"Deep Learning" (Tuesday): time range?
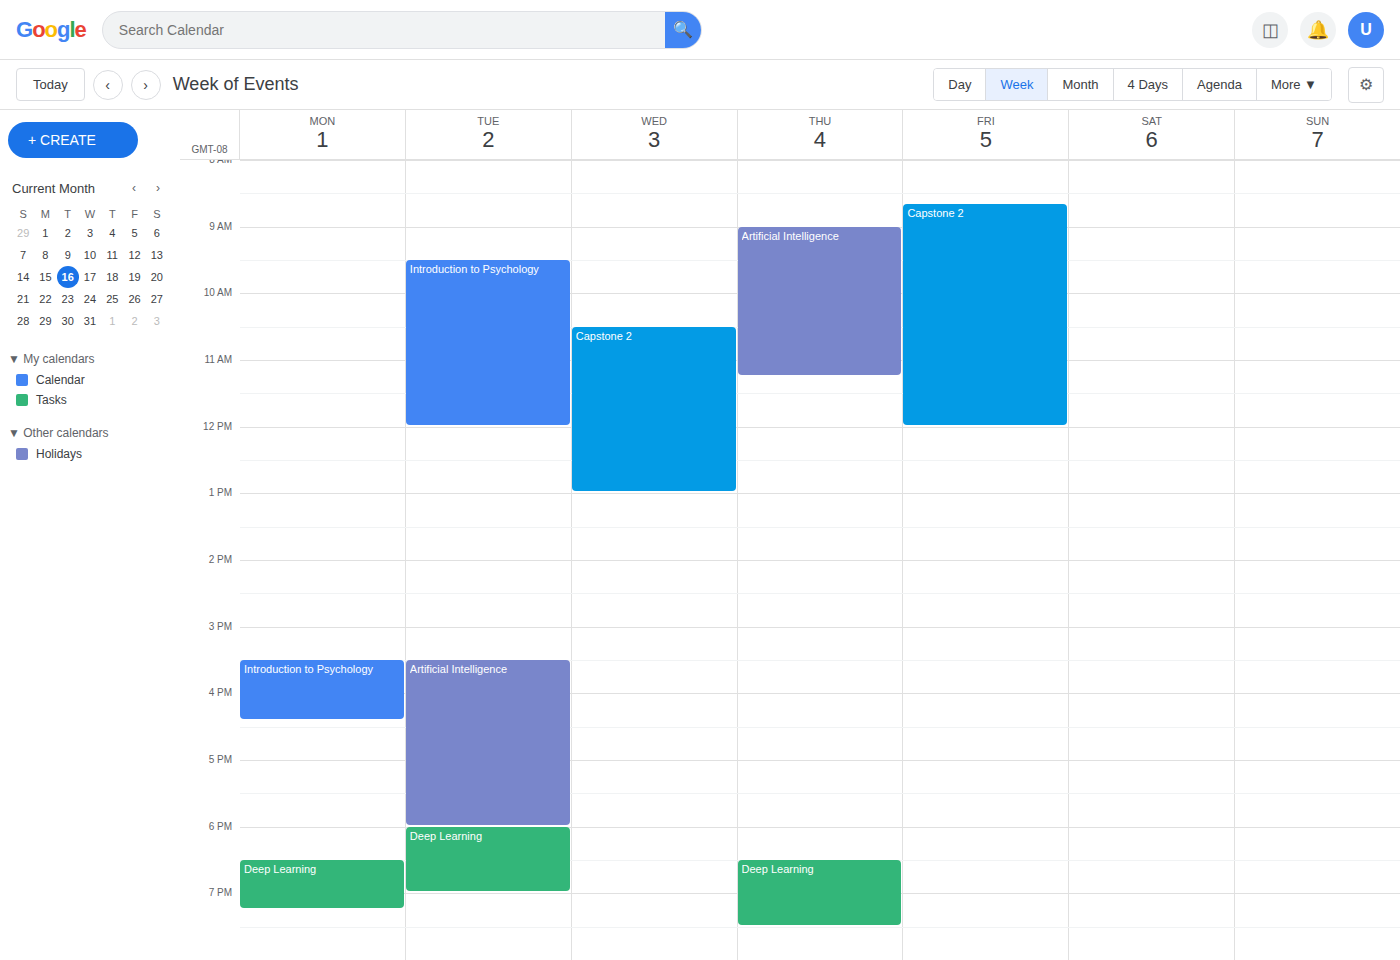
6:00 PM to 7:00 PM